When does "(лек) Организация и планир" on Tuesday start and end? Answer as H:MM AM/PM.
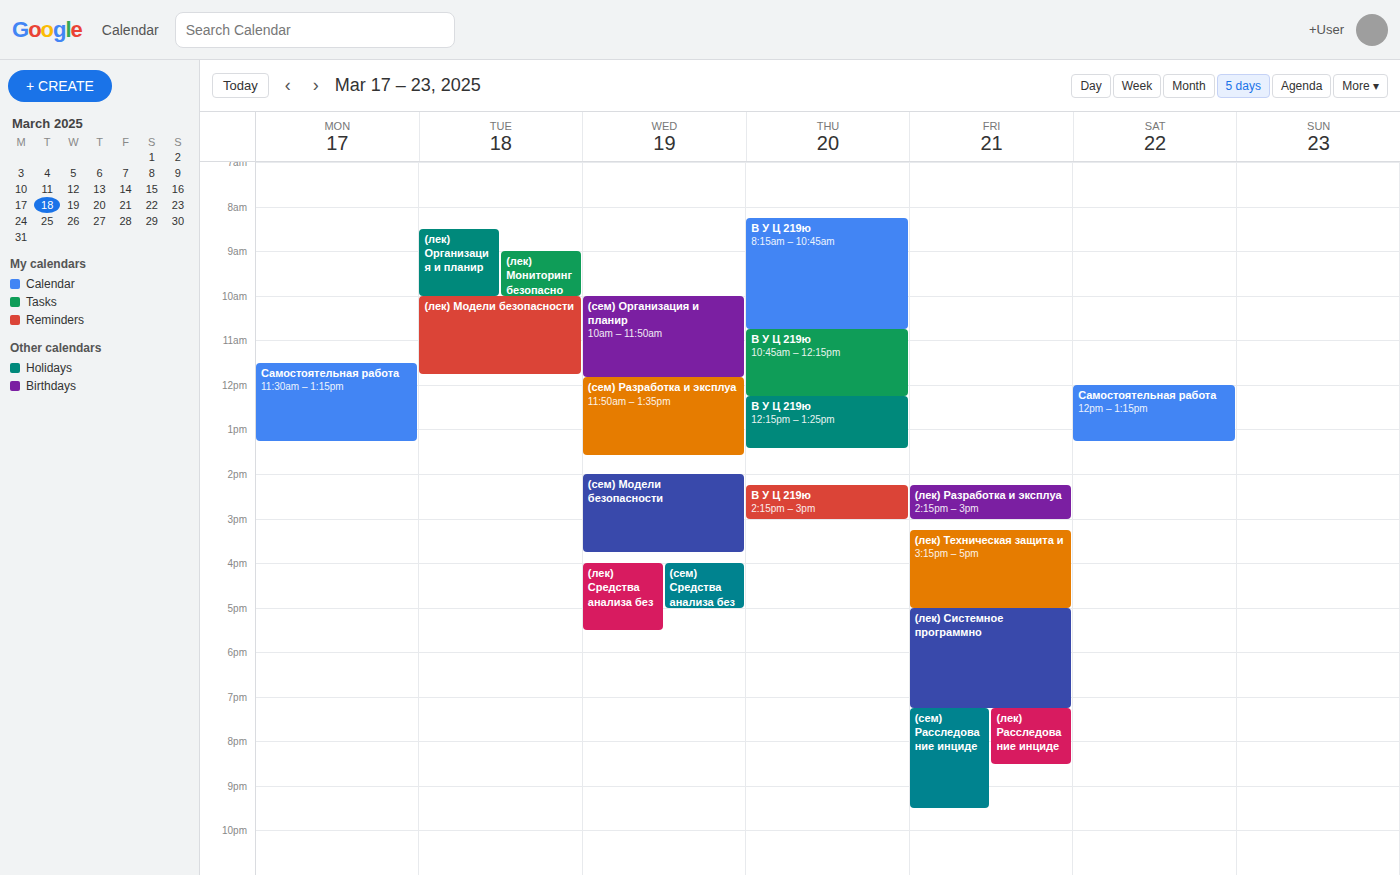
8:30 AM to 10:00 AM